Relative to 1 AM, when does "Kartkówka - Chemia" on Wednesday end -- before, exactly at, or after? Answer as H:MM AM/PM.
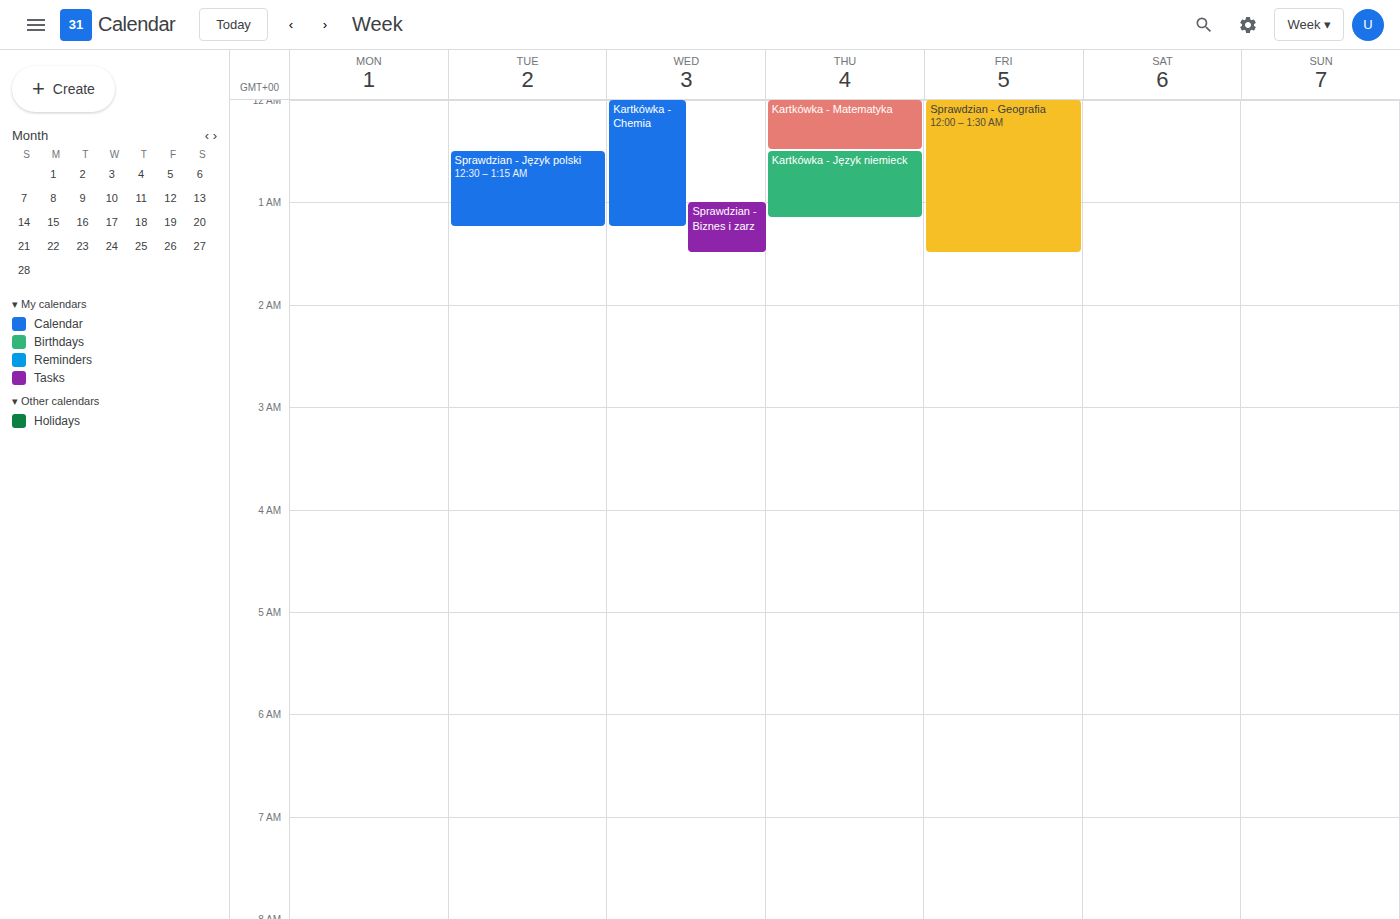
1:15 AM -- after 1 AM, 15 minutes below the 1 AM line.